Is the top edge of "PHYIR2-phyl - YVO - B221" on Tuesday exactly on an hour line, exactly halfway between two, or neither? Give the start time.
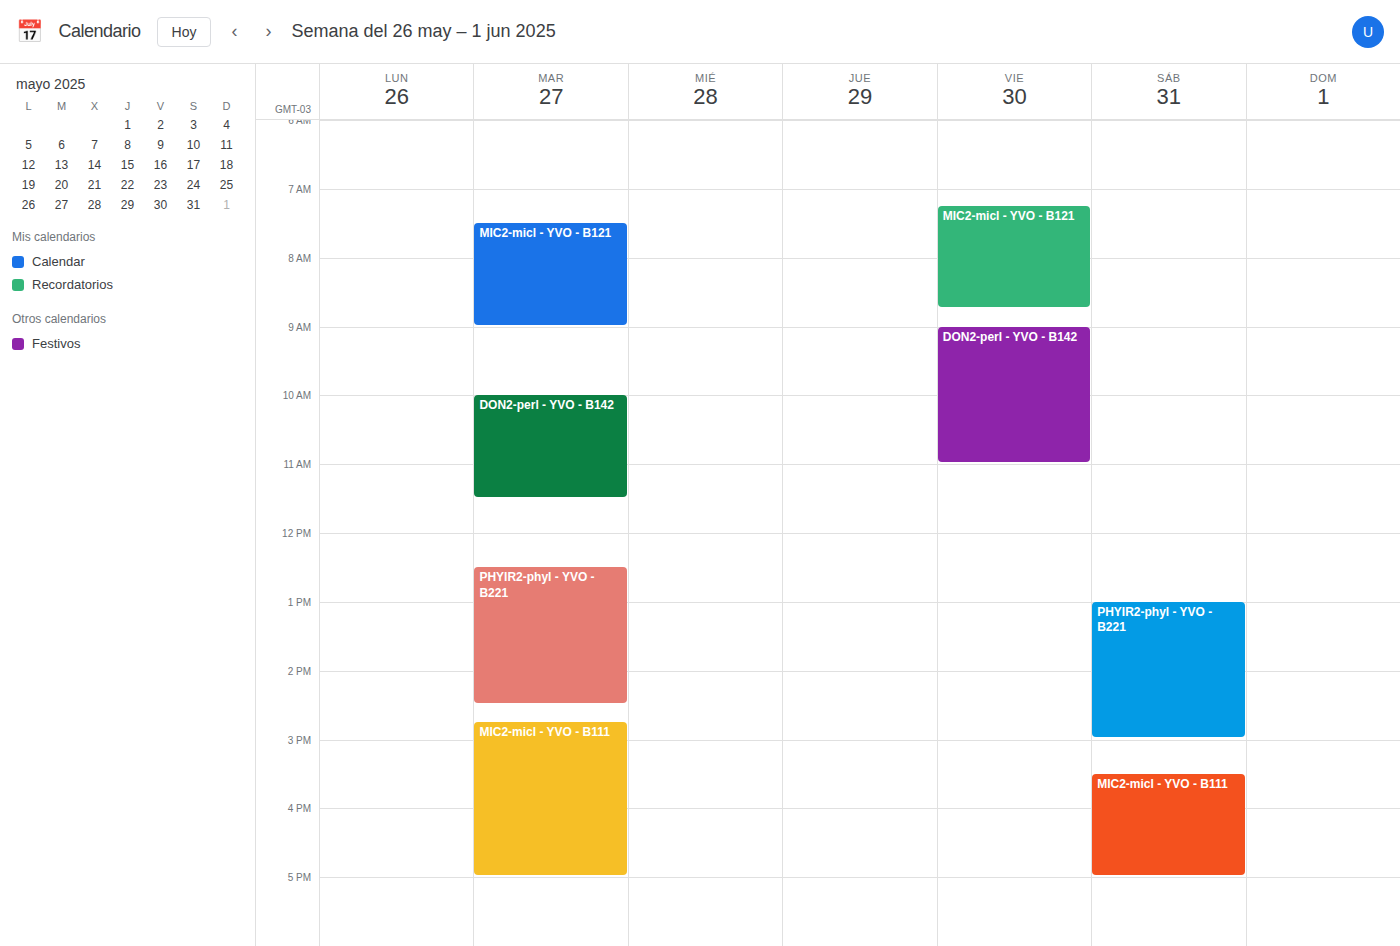
12:30 PM -- halfway between the 12 PM and 1 PM lines.